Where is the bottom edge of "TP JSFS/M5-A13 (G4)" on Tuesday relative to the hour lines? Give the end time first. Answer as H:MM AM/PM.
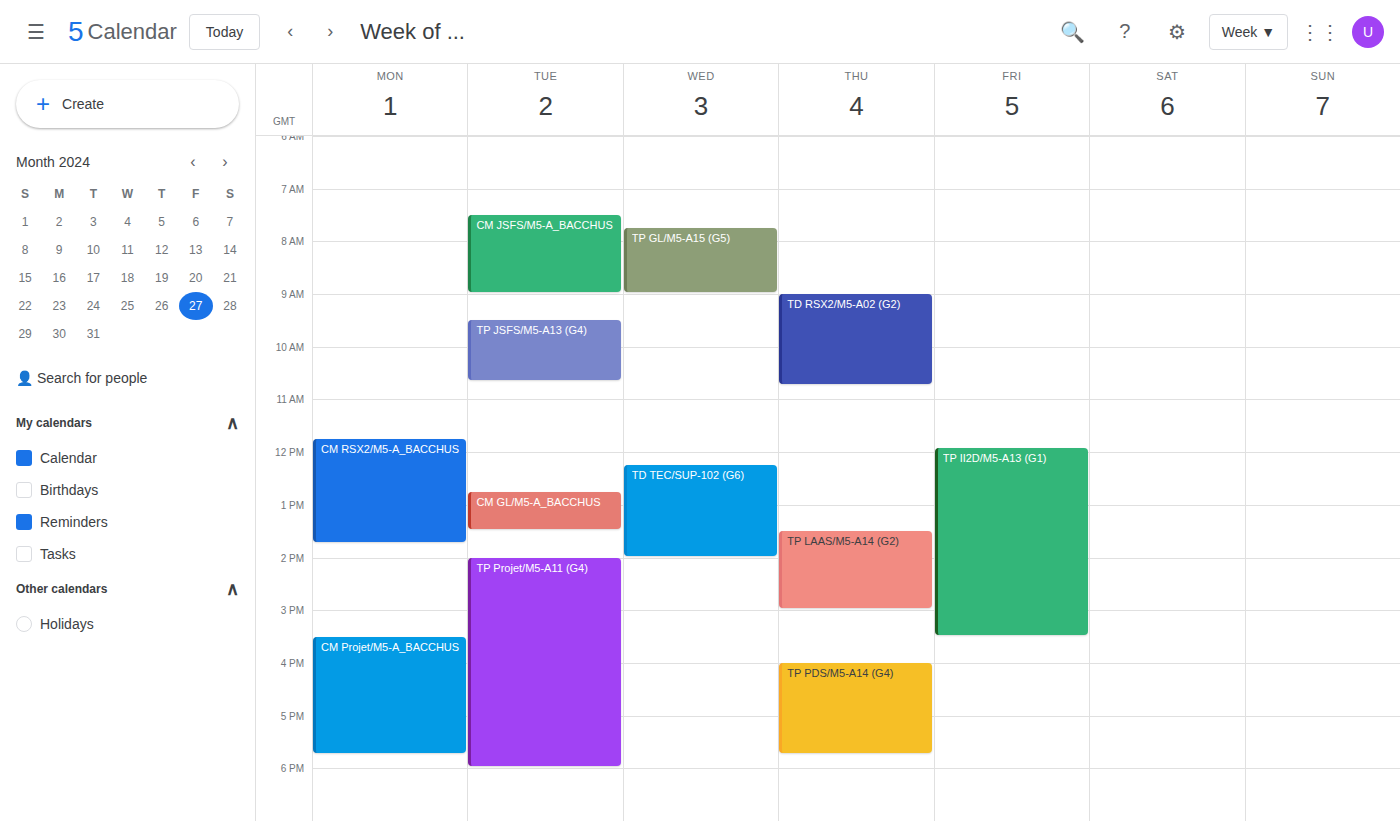
10:40 AM -- neither: 40 minutes below the 10 AM line and 20 minutes above the 11 AM line.